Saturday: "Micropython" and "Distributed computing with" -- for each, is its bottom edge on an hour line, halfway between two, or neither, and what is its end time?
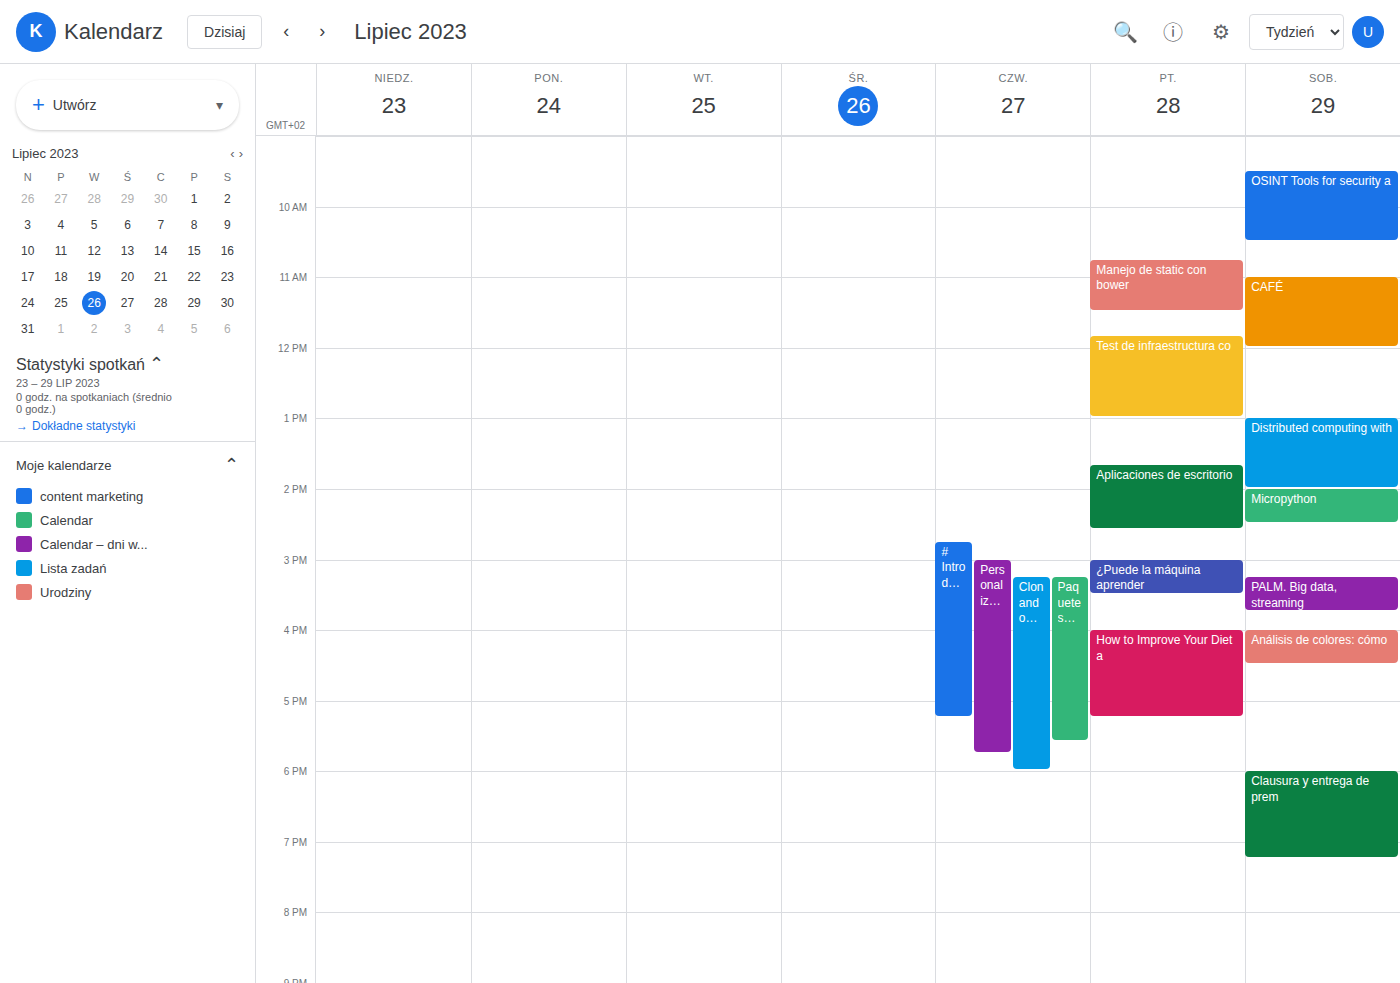
"Micropython": 14:30, halfway between the 14:00 and 15:00 lines. "Distributed computing with": 14:00, exactly on the 14:00 line.